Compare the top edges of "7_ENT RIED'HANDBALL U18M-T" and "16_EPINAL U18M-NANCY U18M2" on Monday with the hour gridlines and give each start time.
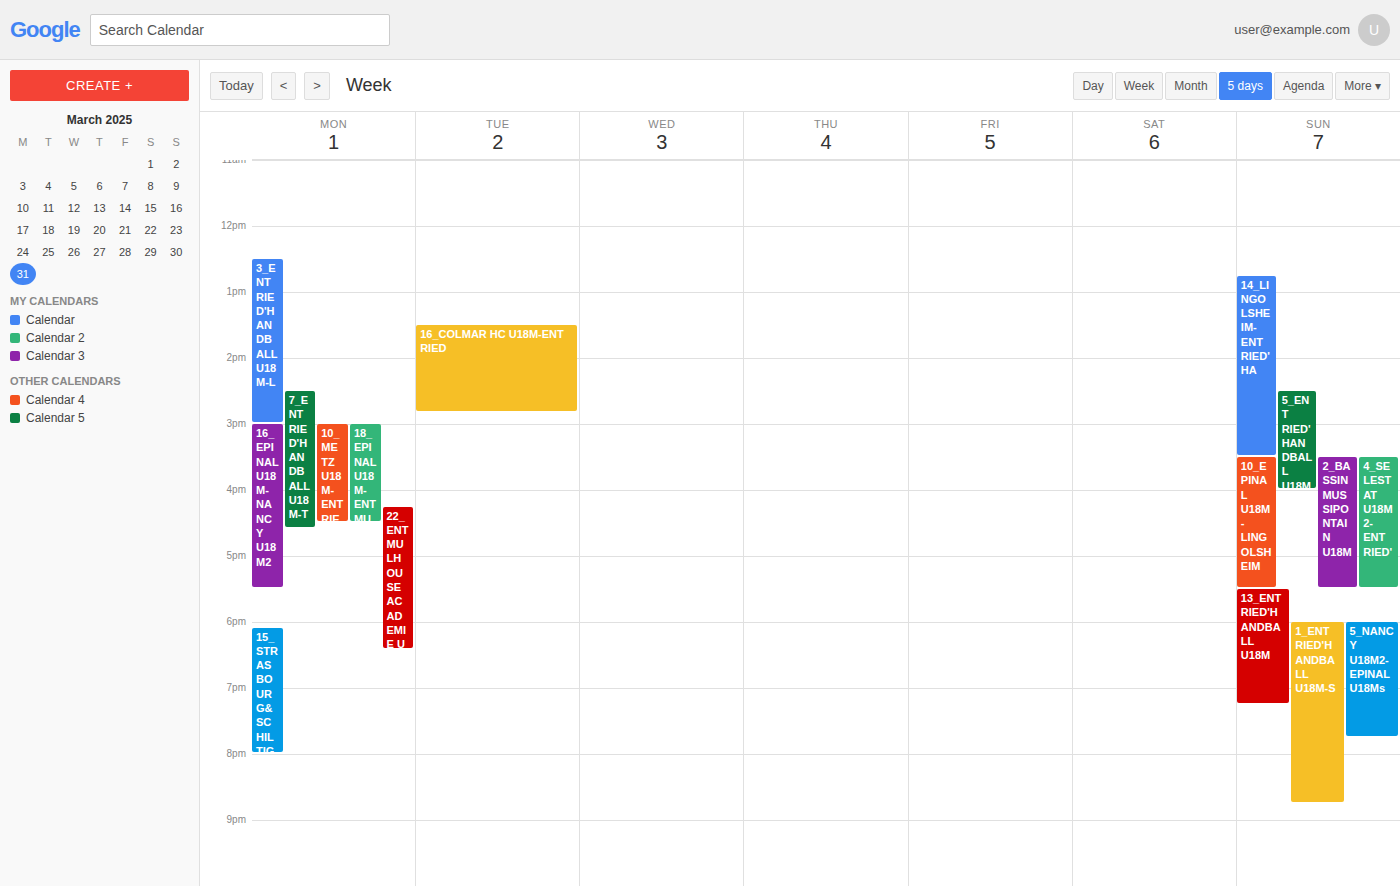
"7_ENT RIED'HANDBALL U18M-T": 2:30 PM, halfway between the 2 PM and 3 PM lines. "16_EPINAL U18M-NANCY U18M2": 3:00 PM, exactly on the 3 PM line.